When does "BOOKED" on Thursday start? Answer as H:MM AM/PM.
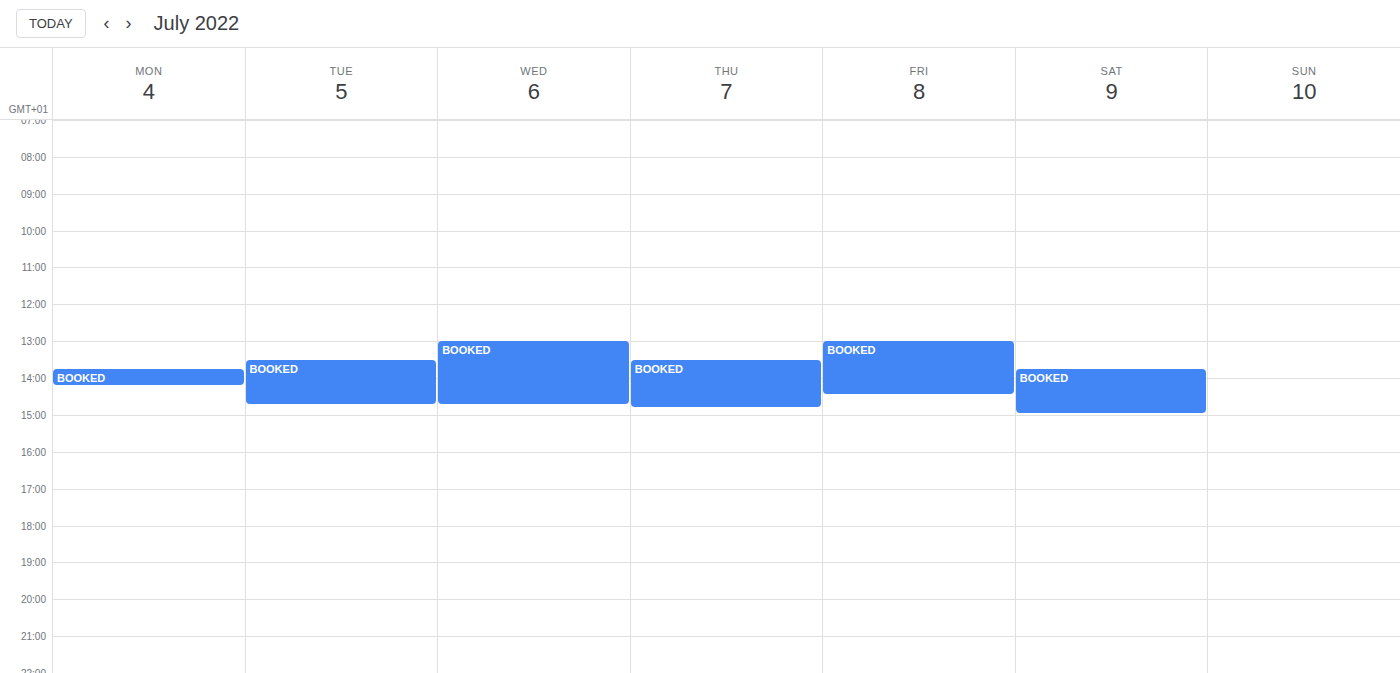
1:30 PM